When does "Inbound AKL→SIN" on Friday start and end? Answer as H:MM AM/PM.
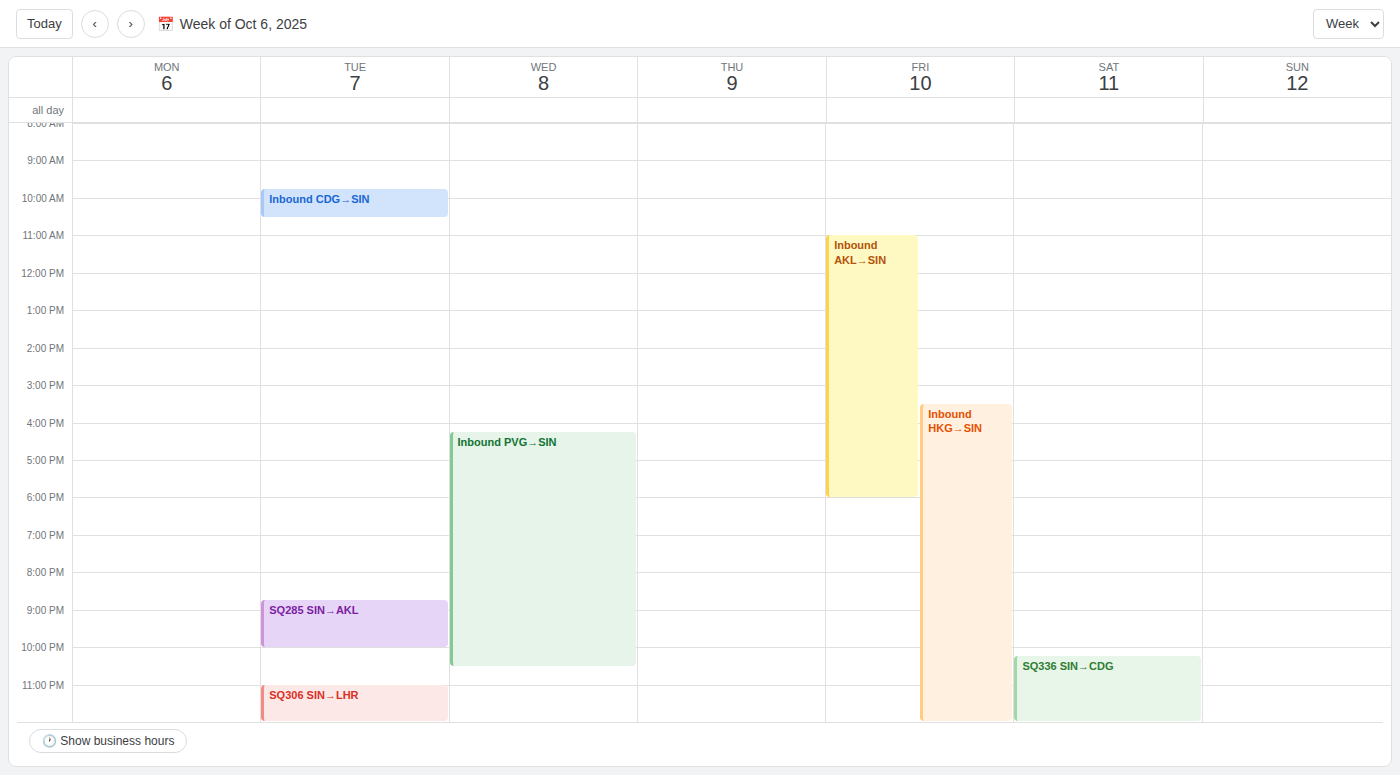
11:00 AM to 6:00 PM